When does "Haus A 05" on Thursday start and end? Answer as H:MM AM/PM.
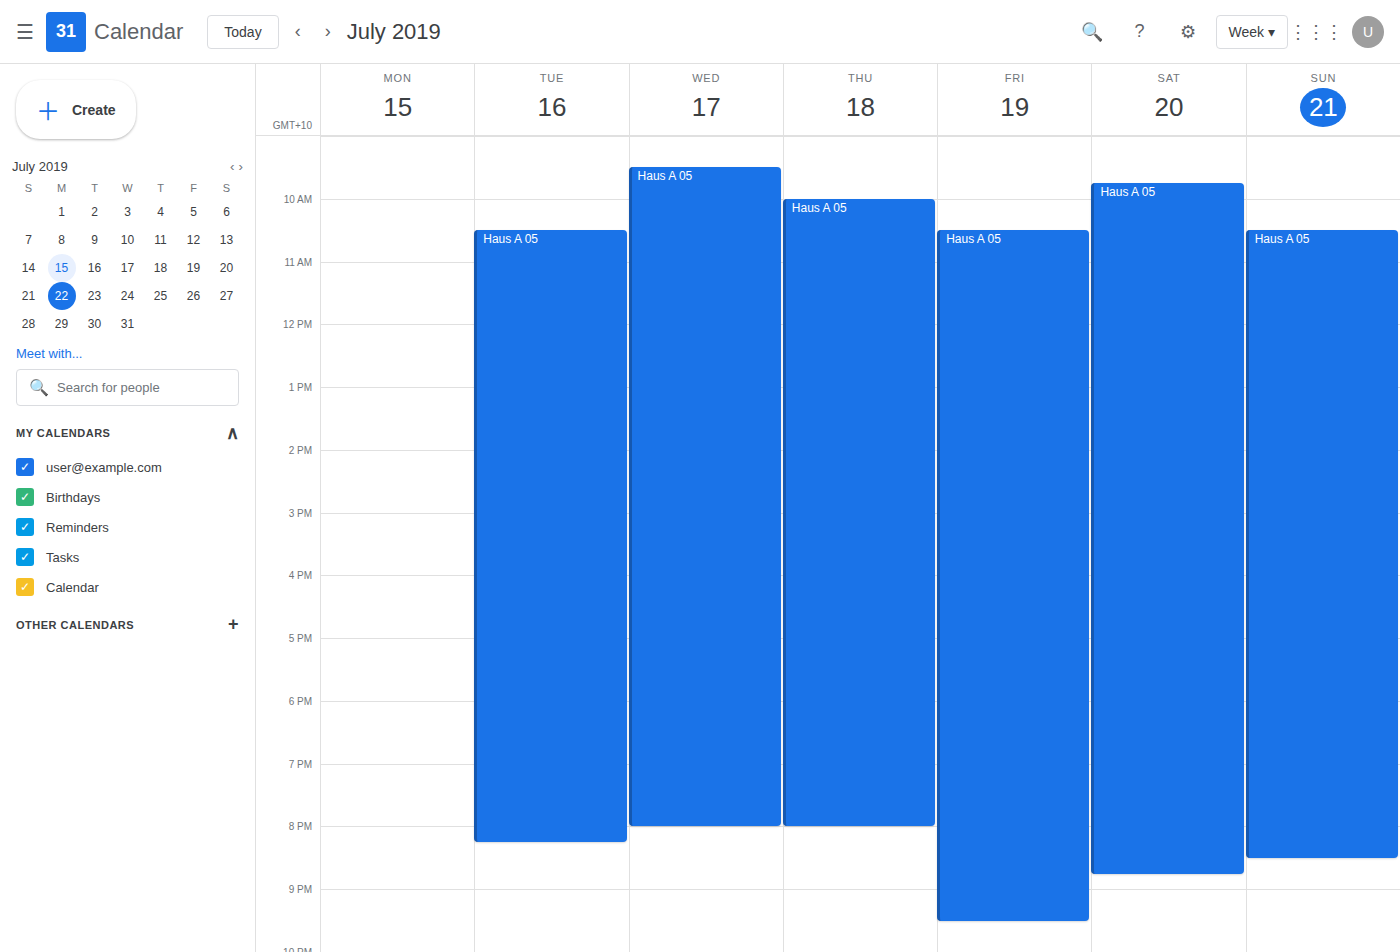
10:00 AM to 8:00 PM